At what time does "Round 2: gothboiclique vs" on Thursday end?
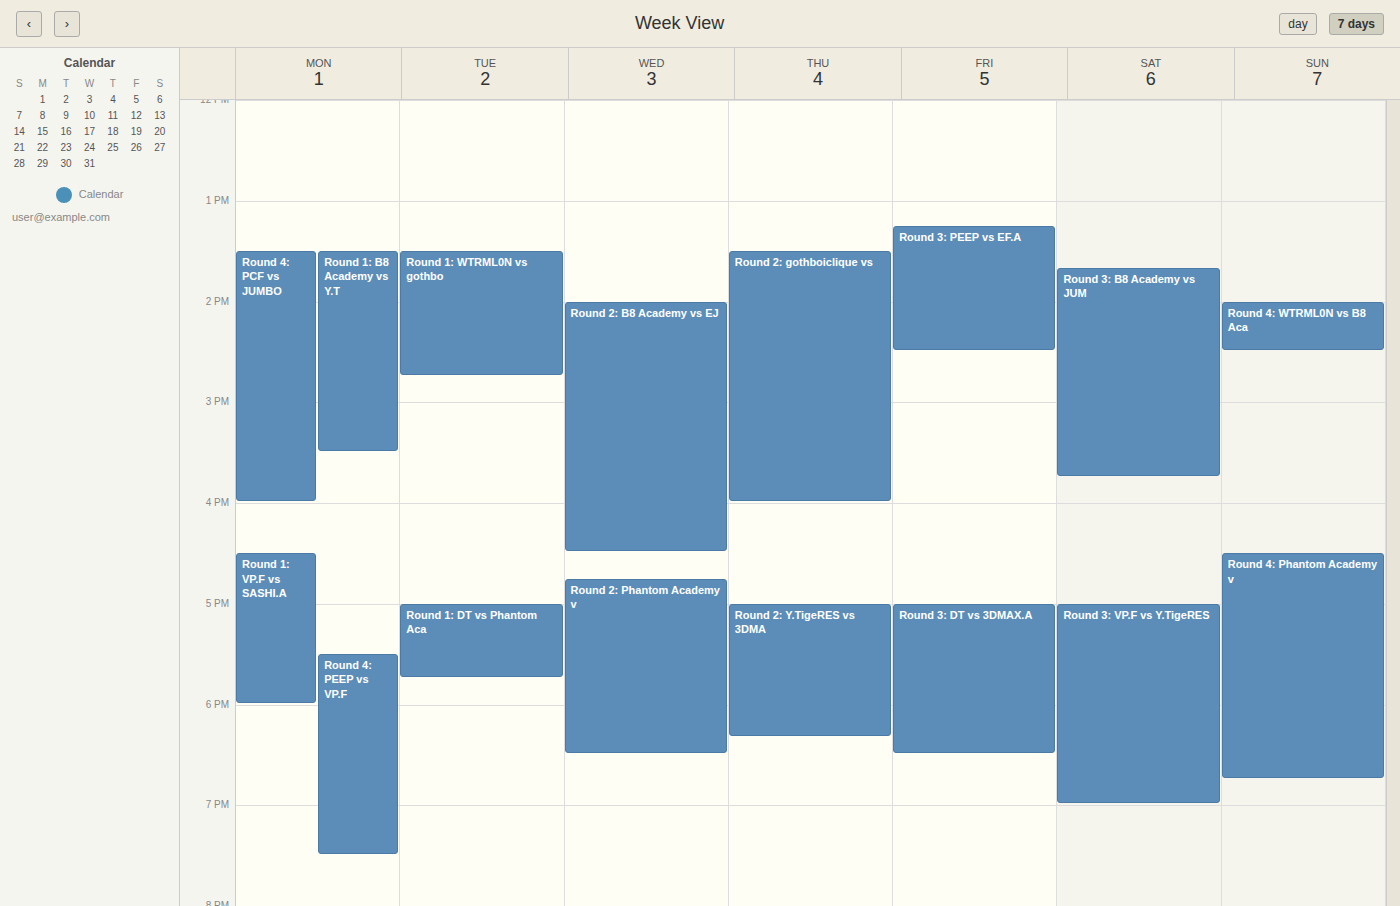
4:00 PM